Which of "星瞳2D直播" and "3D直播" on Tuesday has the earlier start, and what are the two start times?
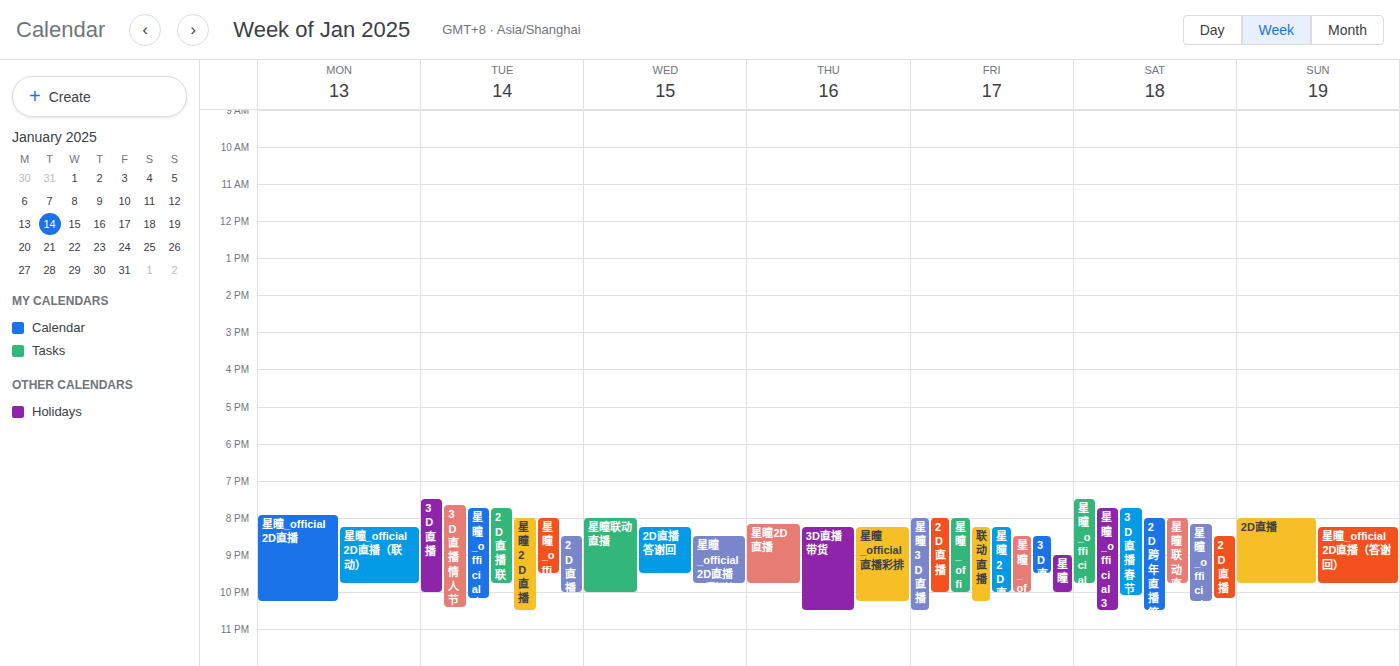
"3D直播" 7:30 PM; "星瞳2D直播" 8:00 PM.